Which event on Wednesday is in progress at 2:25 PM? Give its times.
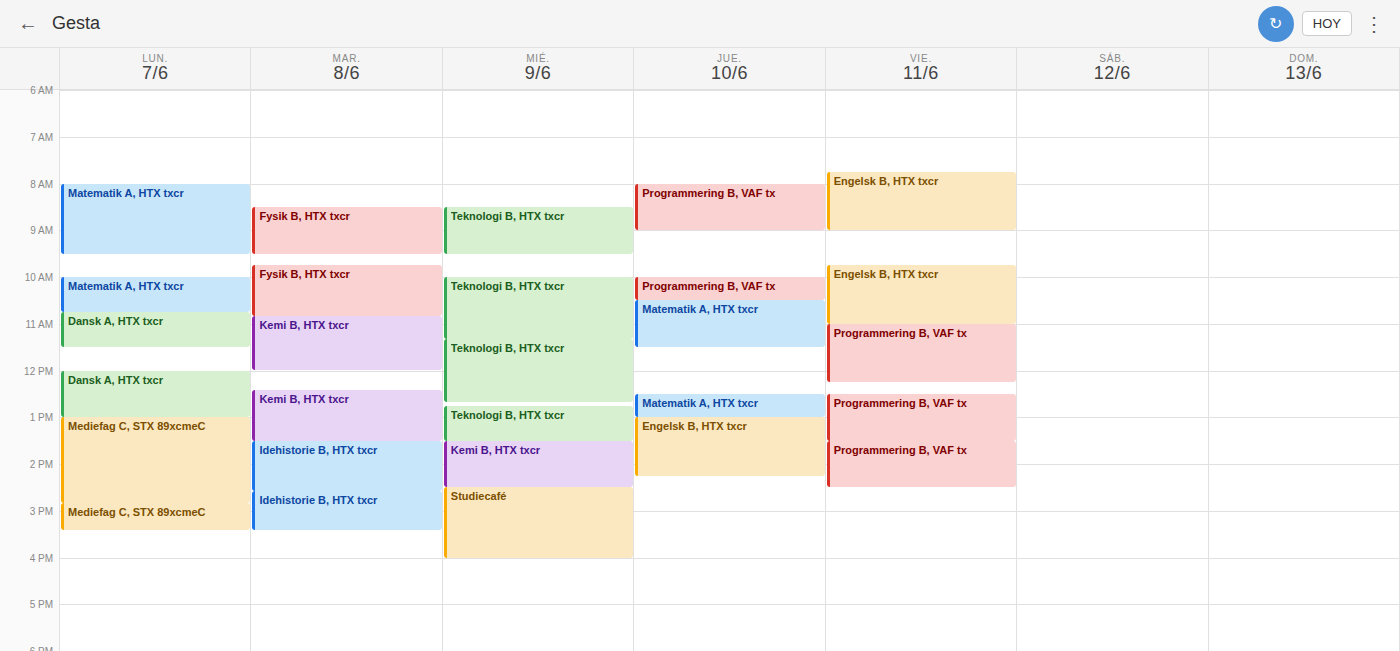
"Kemi B, HTX txcr", 1:30 PM to 2:30 PM